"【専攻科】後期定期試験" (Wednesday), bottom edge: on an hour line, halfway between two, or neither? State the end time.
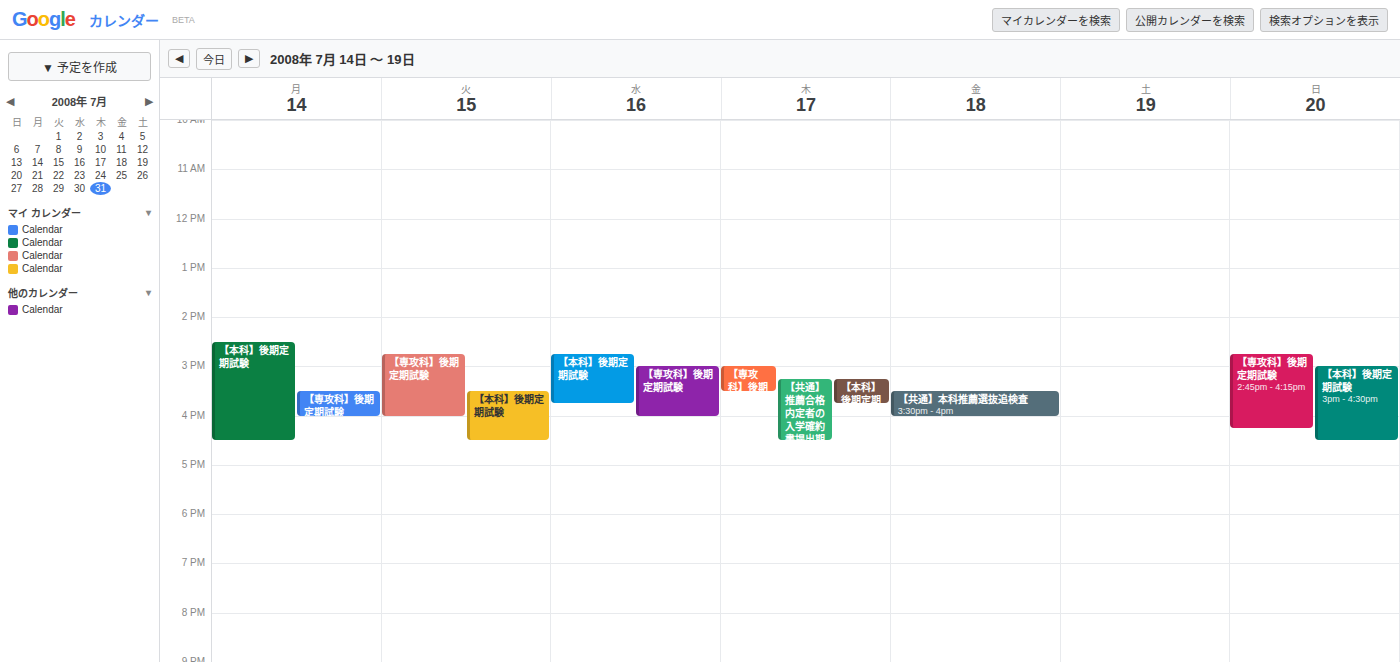
4:00 PM -- exactly on the 4 PM line.